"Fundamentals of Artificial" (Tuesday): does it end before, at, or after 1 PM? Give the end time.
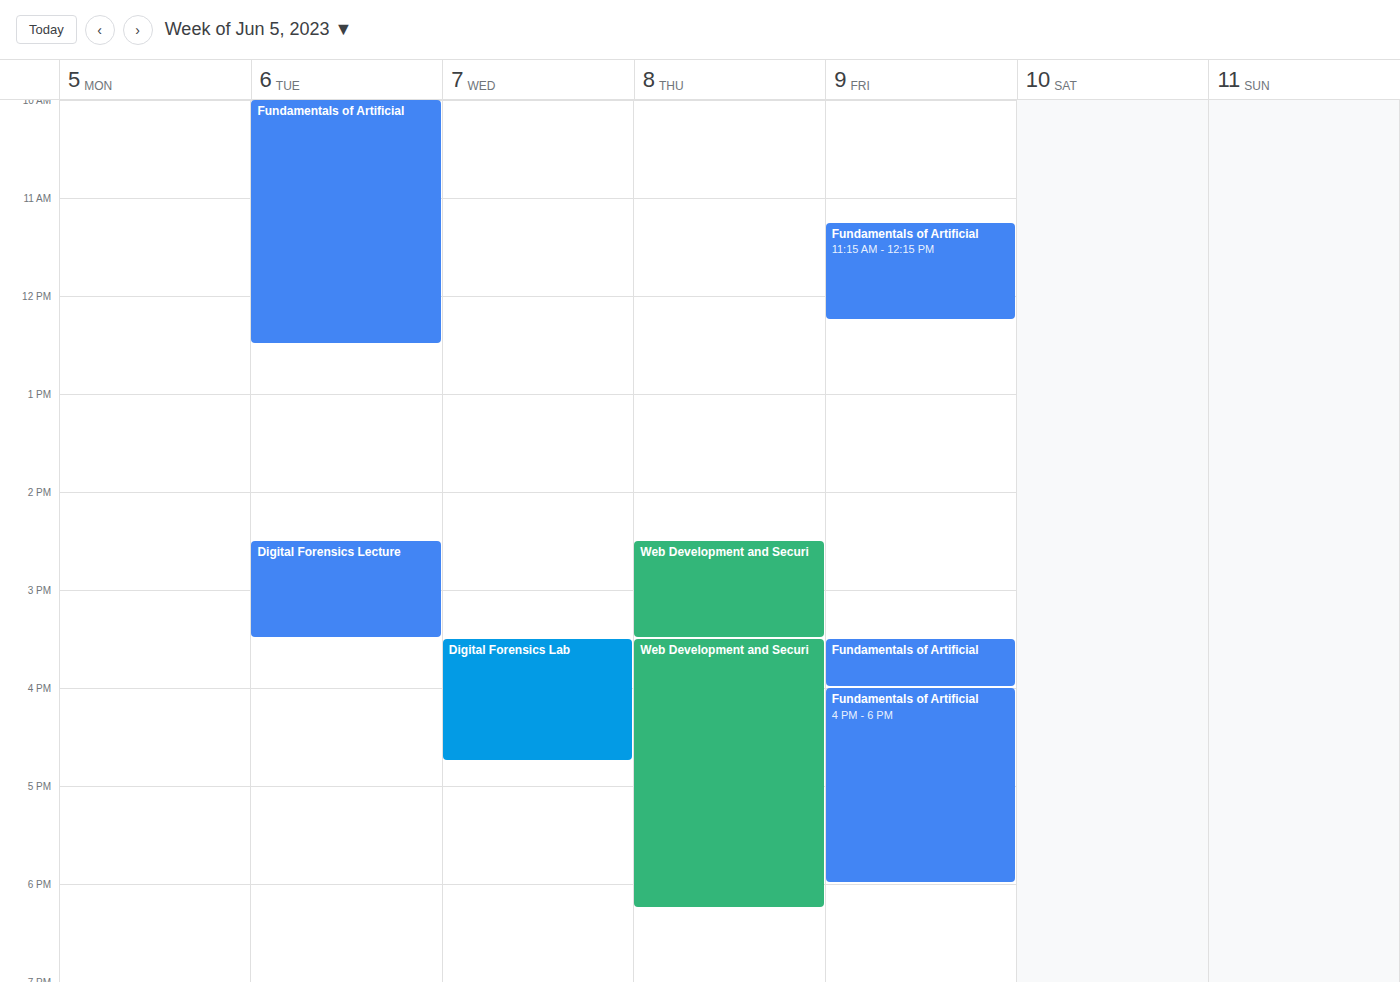
12:30 PM -- before 1 PM, 30 minutes above the 1 PM line.